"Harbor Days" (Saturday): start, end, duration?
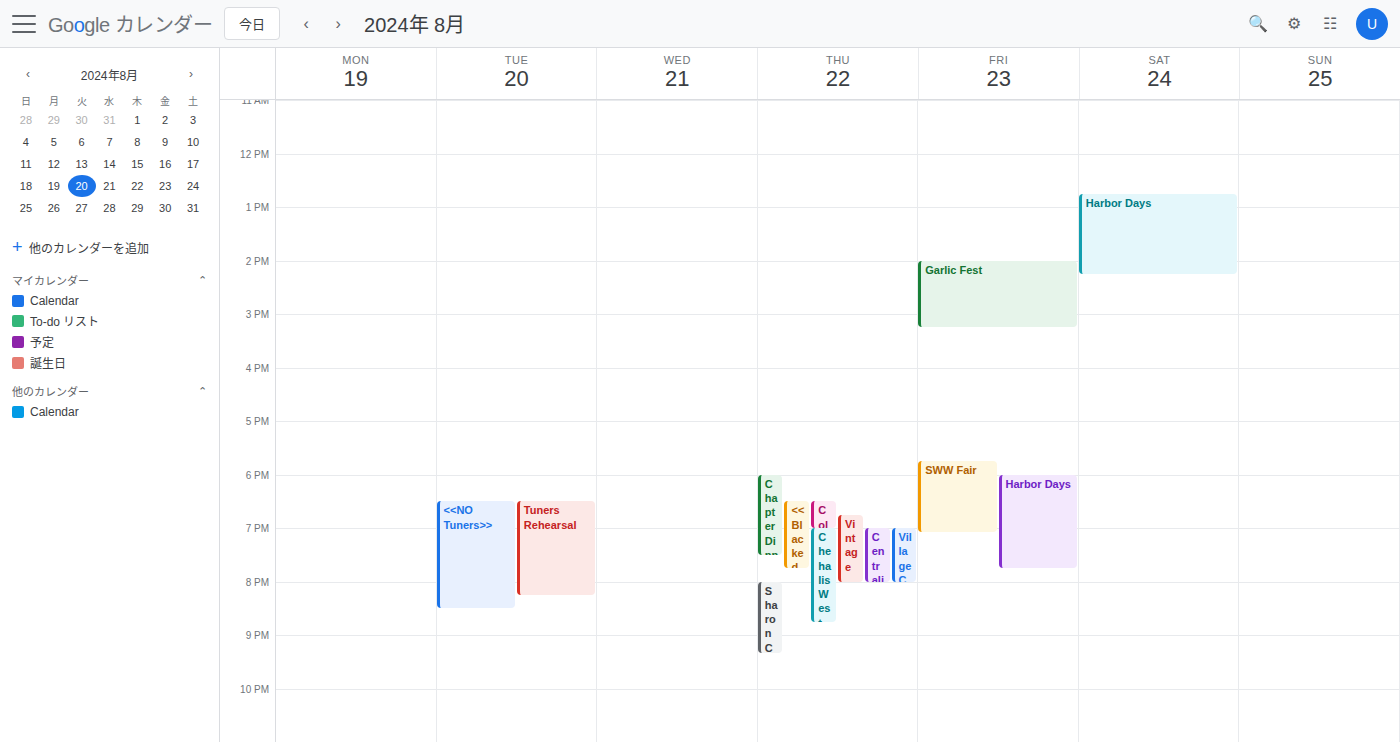
12:45 PM to 2:15 PM, 1 hour 30 minutes